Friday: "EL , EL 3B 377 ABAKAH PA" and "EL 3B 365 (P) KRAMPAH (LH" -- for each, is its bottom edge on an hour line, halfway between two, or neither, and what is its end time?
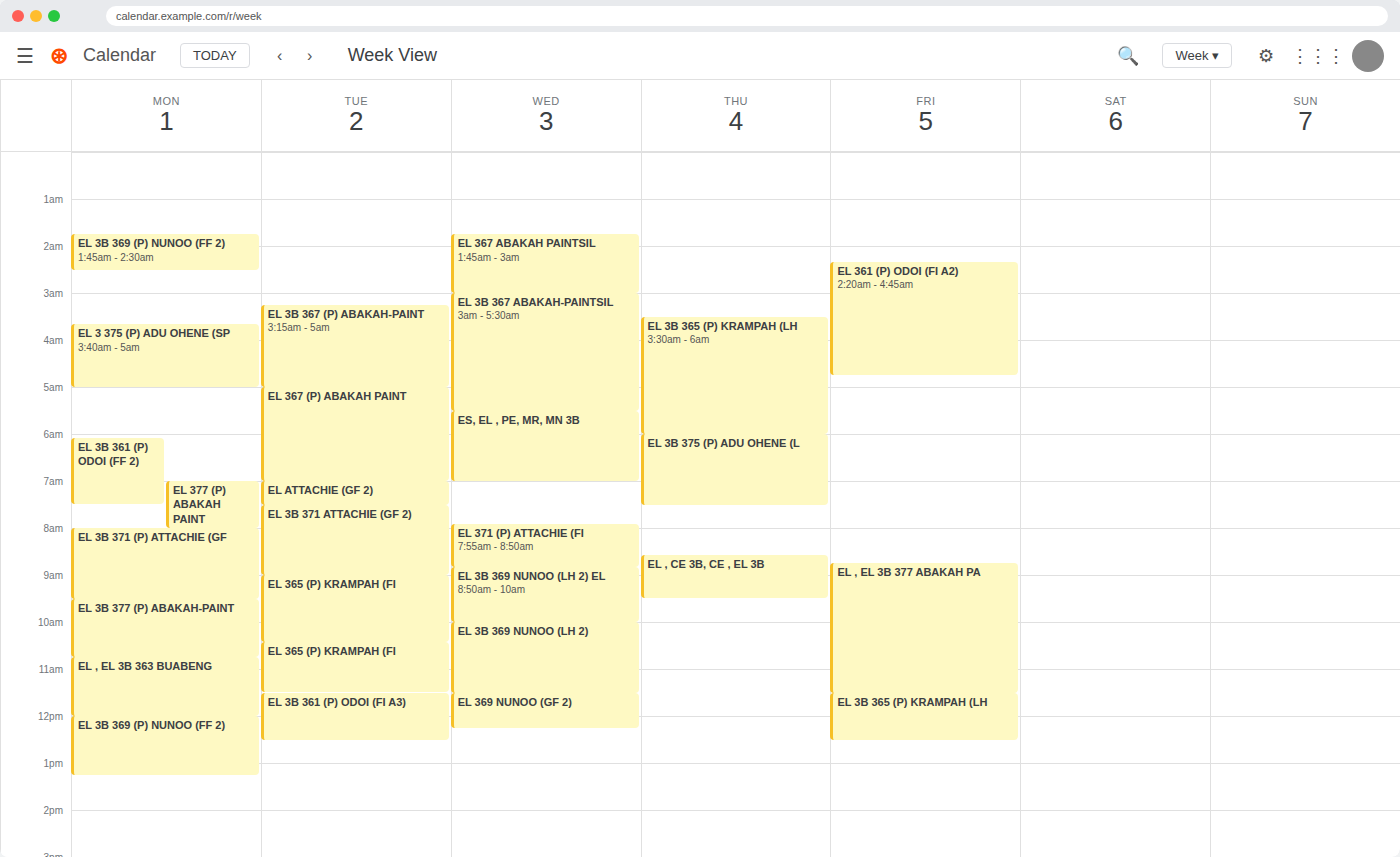
"EL , EL 3B 377 ABAKAH PA": 11:30 AM, halfway between the 11 AM and 12 PM lines. "EL 3B 365 (P) KRAMPAH (LH": 12:30 PM, halfway between the 12 PM and 1 PM lines.